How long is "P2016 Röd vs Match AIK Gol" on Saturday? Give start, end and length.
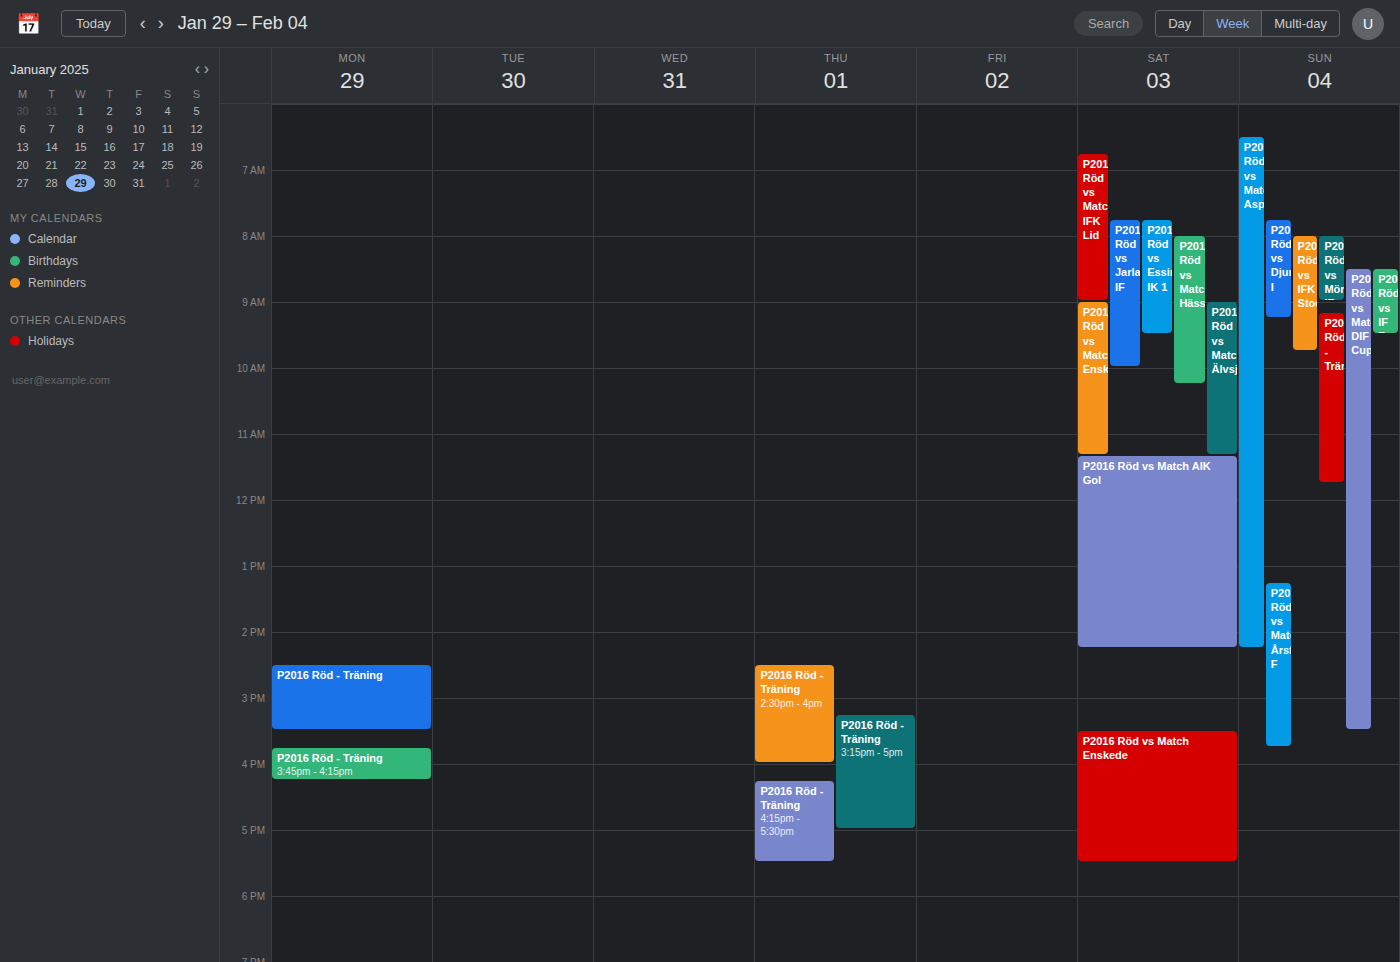
11:20 AM to 2:15 PM, 2 hours 55 minutes